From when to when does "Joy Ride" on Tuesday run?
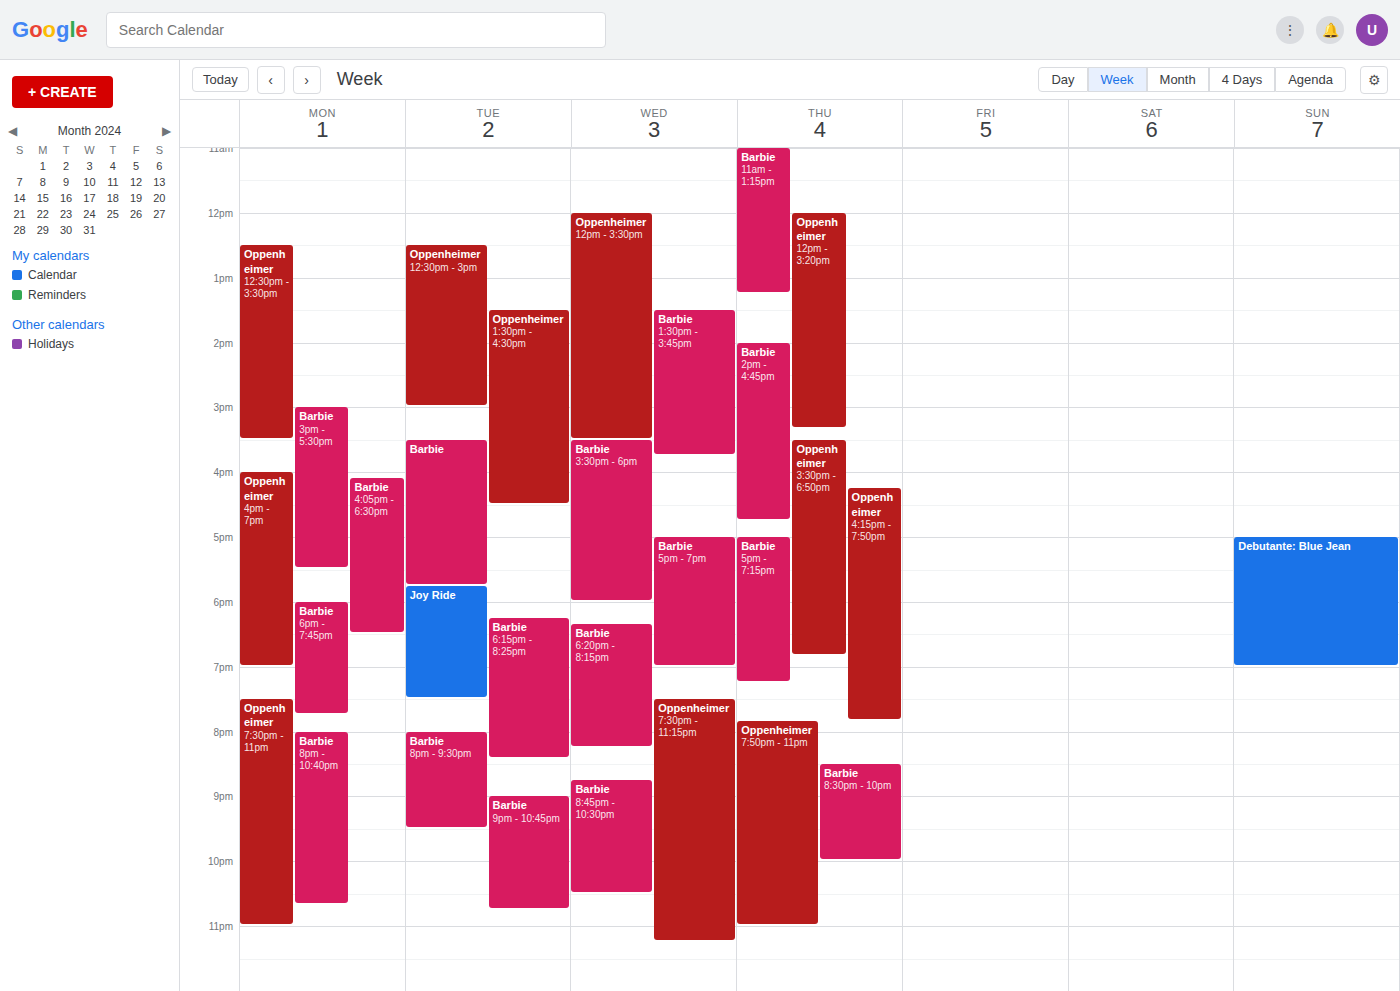
5:45 PM to 7:30 PM